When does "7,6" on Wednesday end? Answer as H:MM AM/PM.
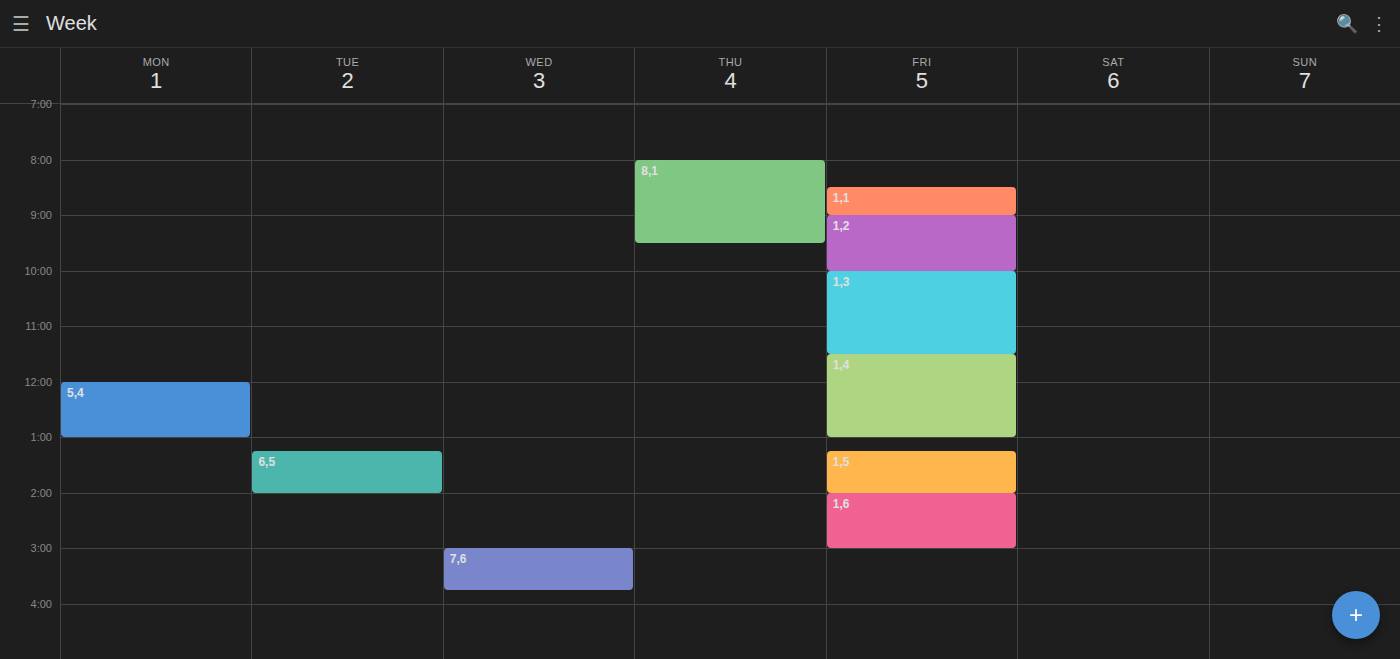
3:45 PM